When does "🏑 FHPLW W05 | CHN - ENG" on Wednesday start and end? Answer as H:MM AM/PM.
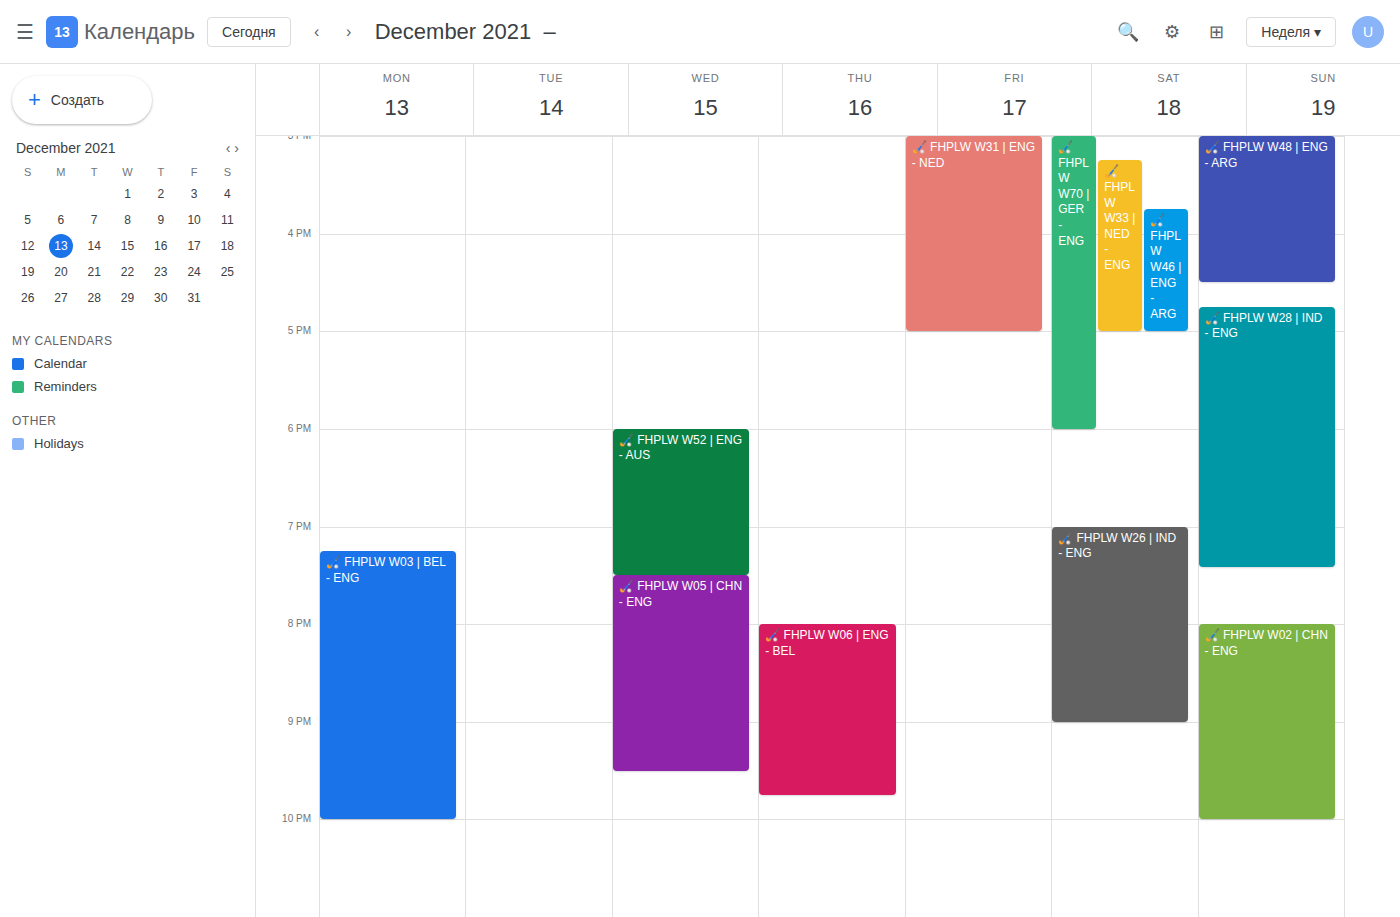
7:30 PM to 9:30 PM